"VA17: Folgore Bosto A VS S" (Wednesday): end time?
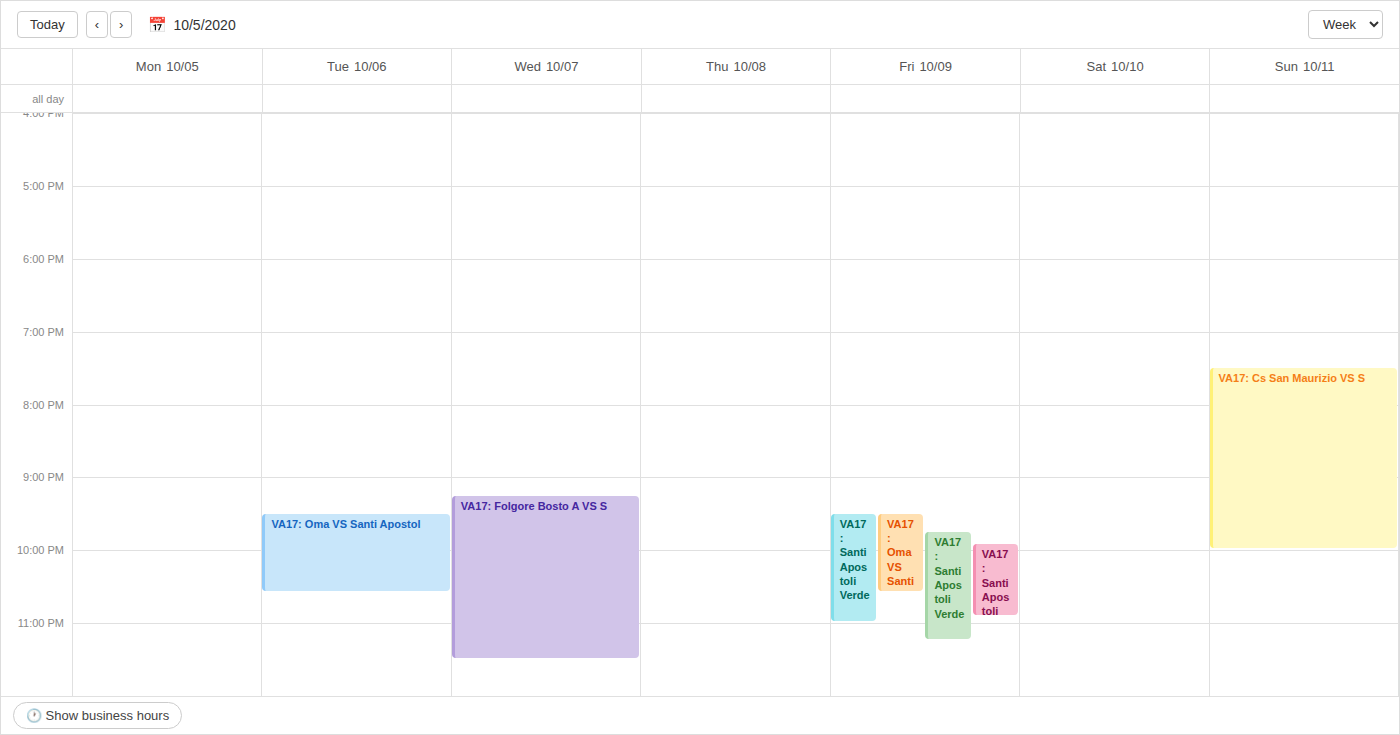
11:30 PM